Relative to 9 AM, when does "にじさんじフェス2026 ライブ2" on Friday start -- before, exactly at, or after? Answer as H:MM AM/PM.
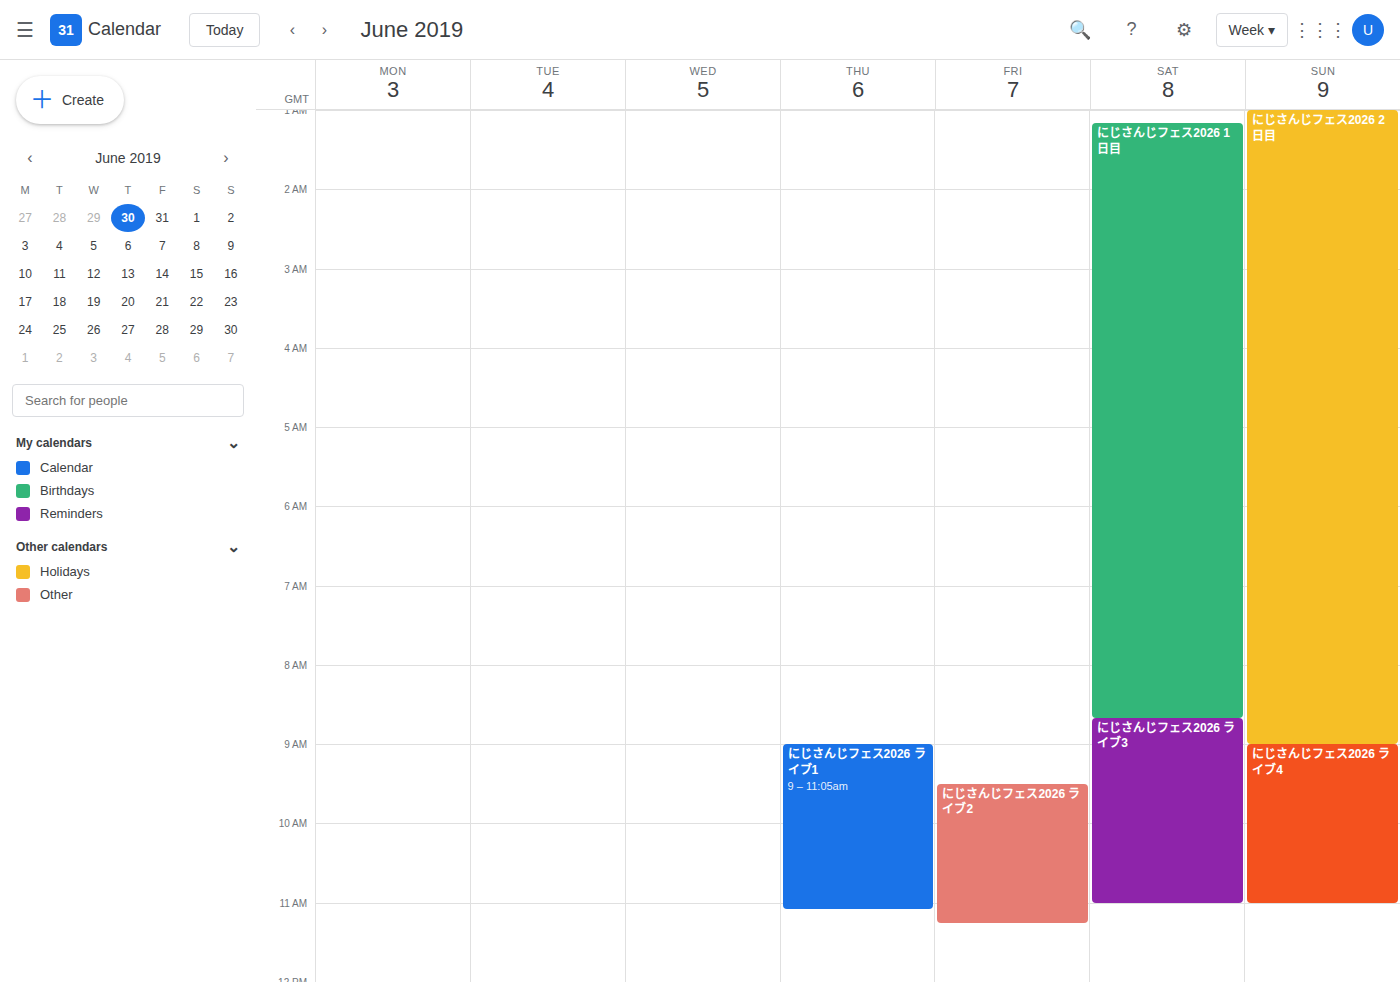
9:30 AM -- after 9 AM, 30 minutes below the 9 AM line.